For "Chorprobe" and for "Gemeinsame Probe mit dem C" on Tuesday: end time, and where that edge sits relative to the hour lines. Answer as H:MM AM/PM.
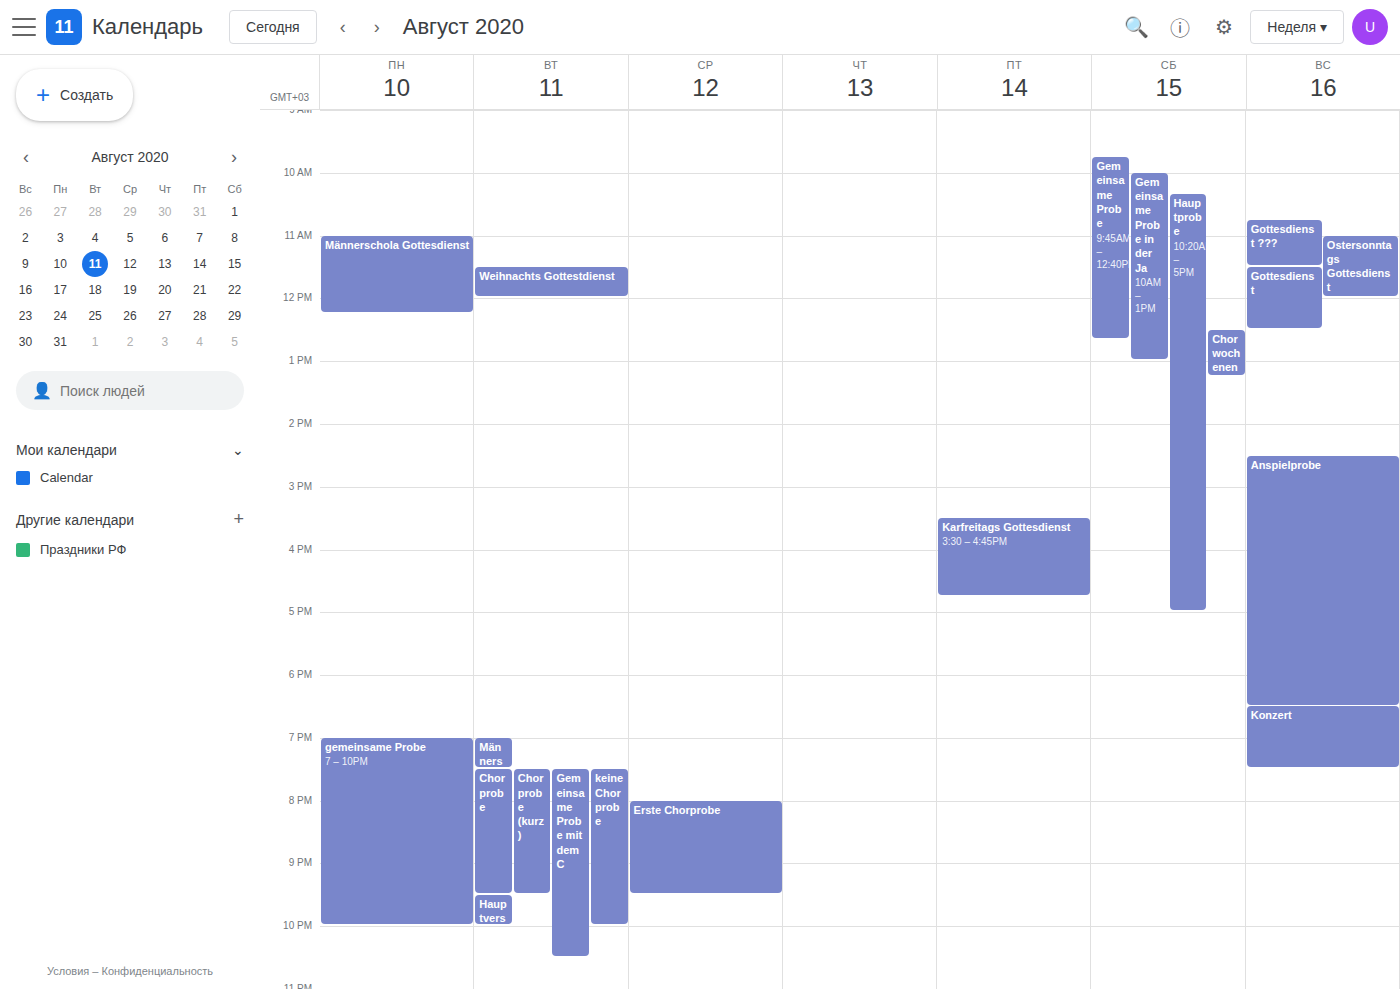
"Chorprobe": 9:30 PM, halfway between the 9 PM and 10 PM lines. "Gemeinsame Probe mit dem C": 10:30 PM, halfway between the 10 PM and 11 PM lines.